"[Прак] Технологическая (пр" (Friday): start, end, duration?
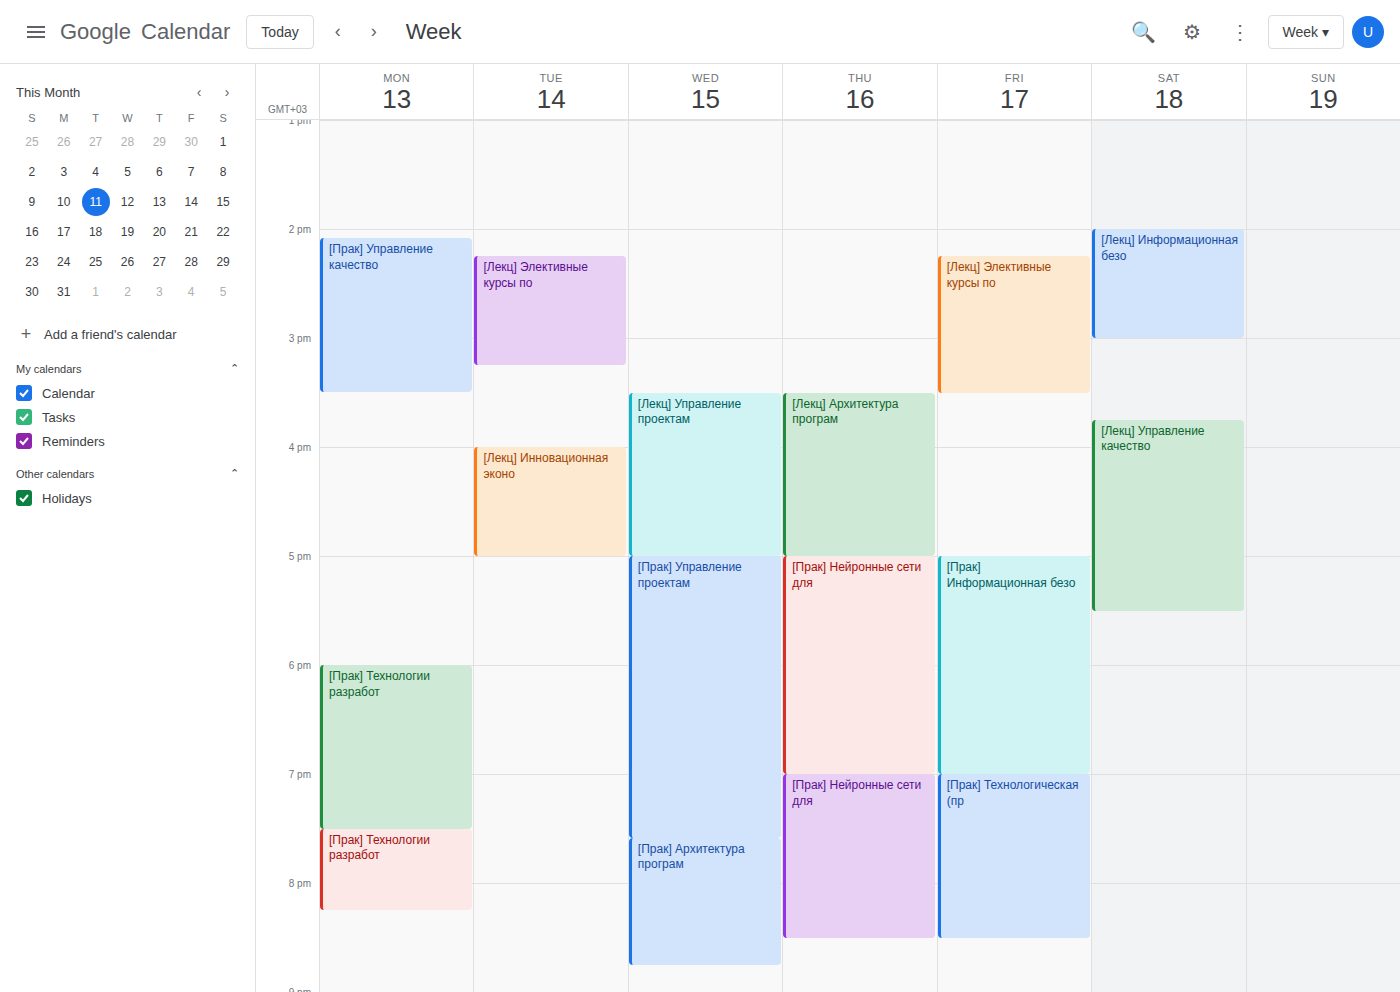
7:00 PM to 8:30 PM, 1 hour 30 minutes